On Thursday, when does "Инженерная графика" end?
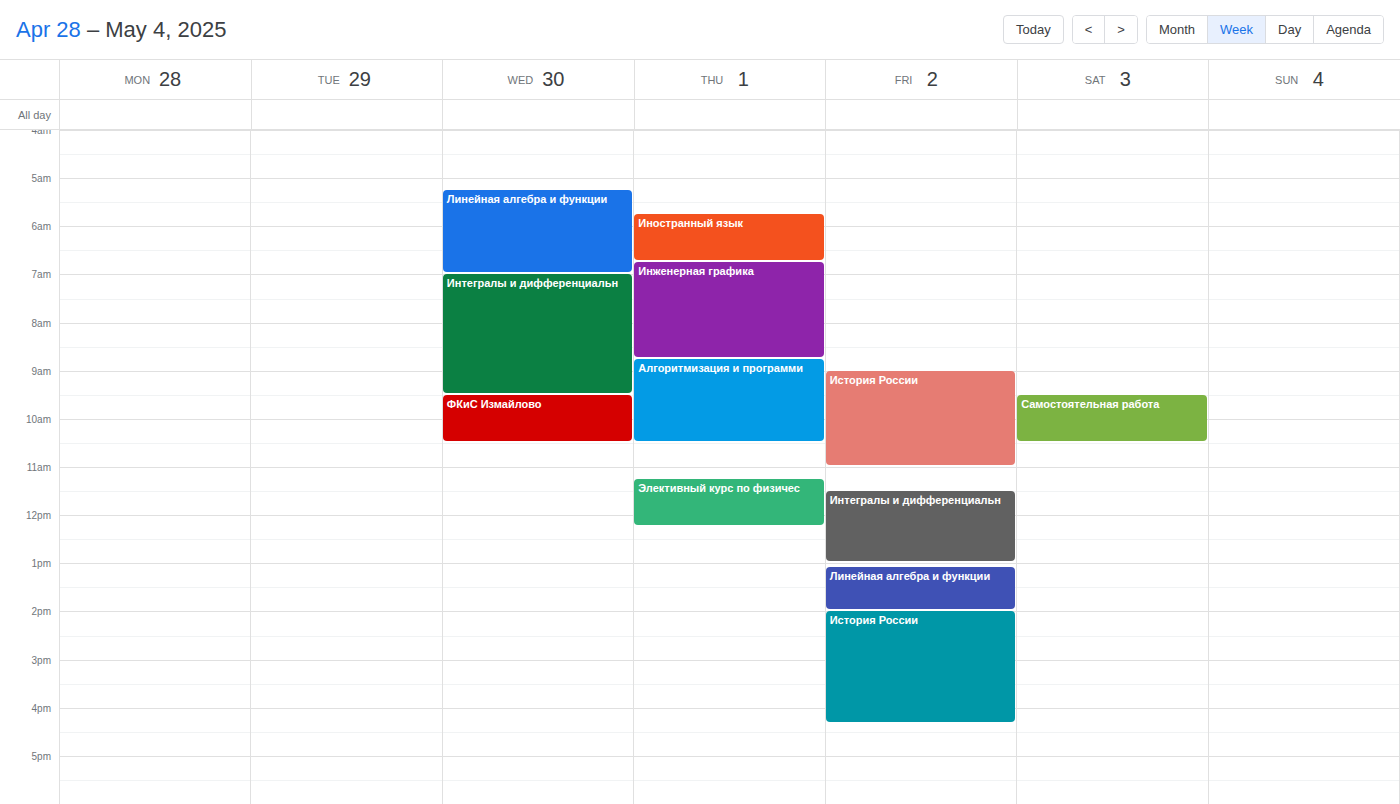
08:45